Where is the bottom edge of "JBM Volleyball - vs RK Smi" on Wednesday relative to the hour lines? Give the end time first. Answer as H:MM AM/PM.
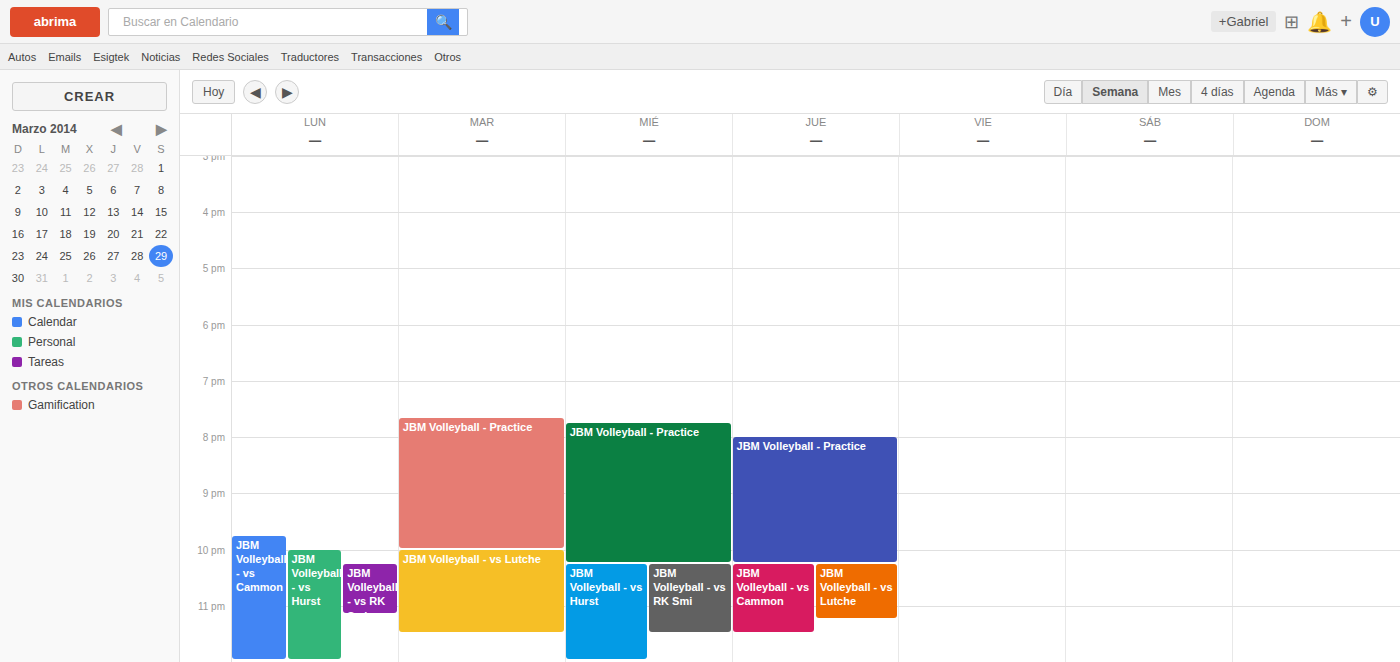
11:30 PM -- halfway between the 11 PM and 12 AM lines.